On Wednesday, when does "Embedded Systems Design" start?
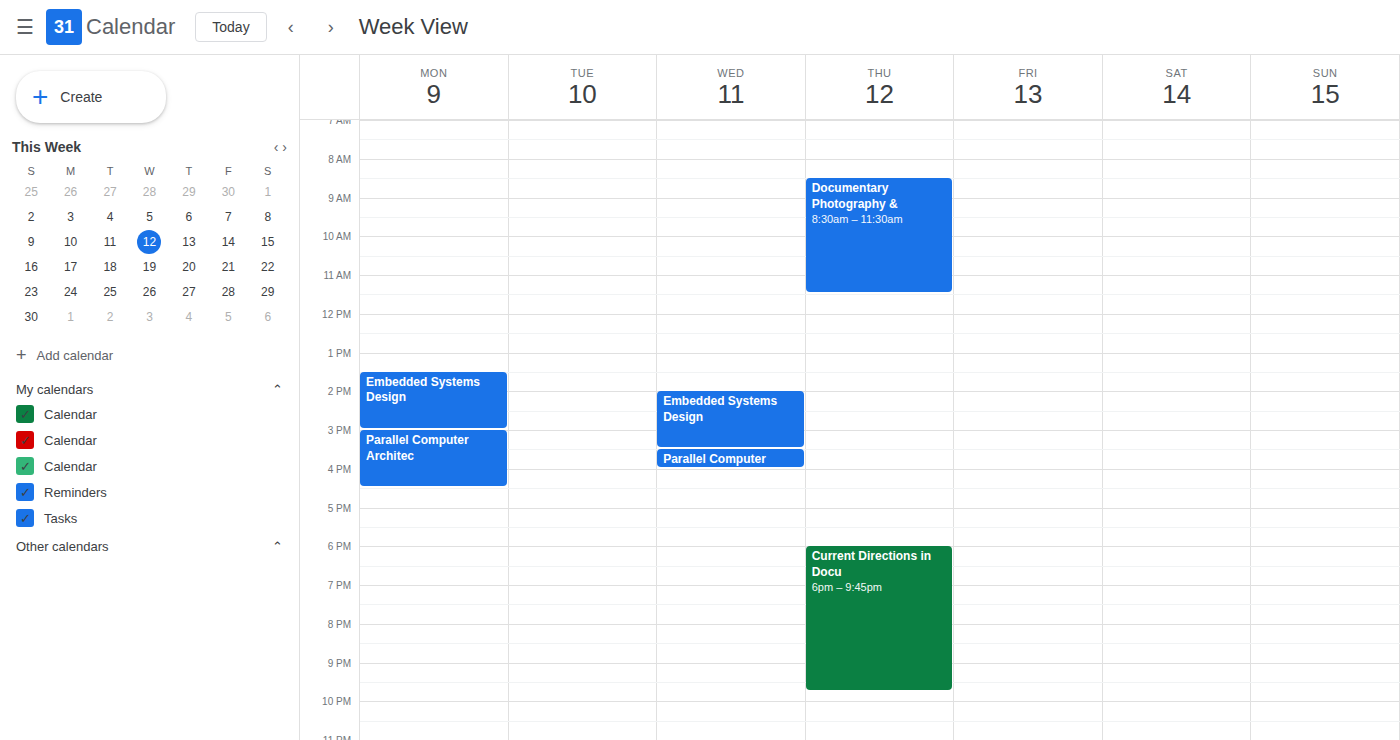
2:00 PM